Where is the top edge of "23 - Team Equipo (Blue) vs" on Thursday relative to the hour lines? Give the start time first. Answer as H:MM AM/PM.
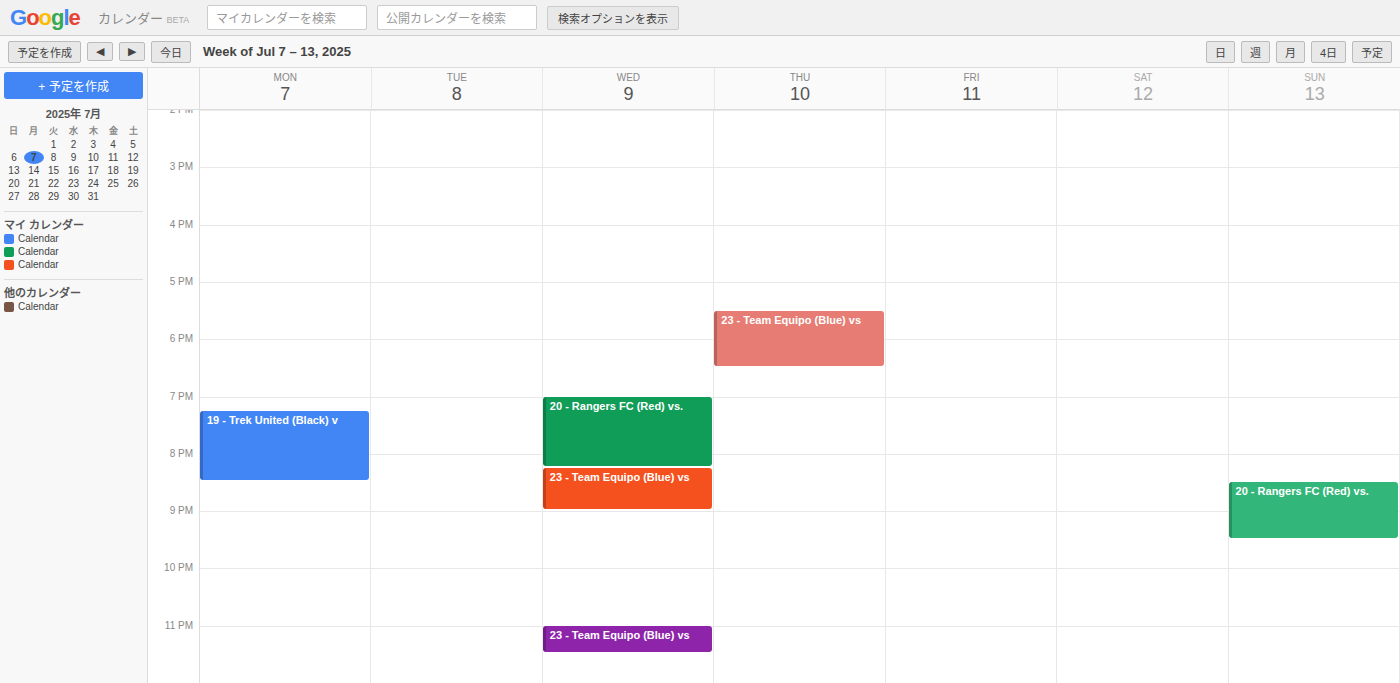
5:30 PM -- halfway between the 5 PM and 6 PM lines.